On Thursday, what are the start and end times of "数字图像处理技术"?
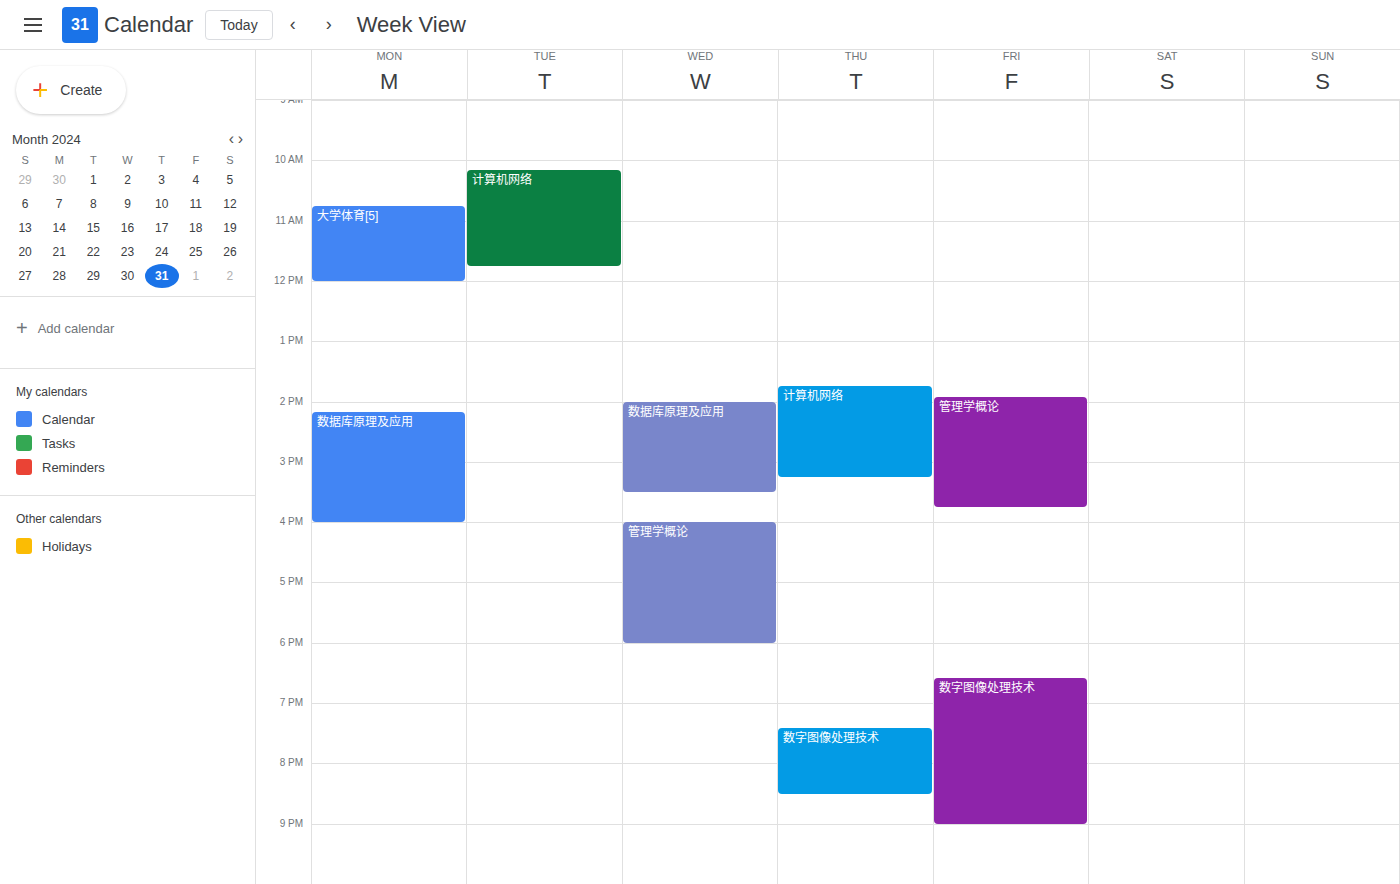
7:25 PM to 8:30 PM